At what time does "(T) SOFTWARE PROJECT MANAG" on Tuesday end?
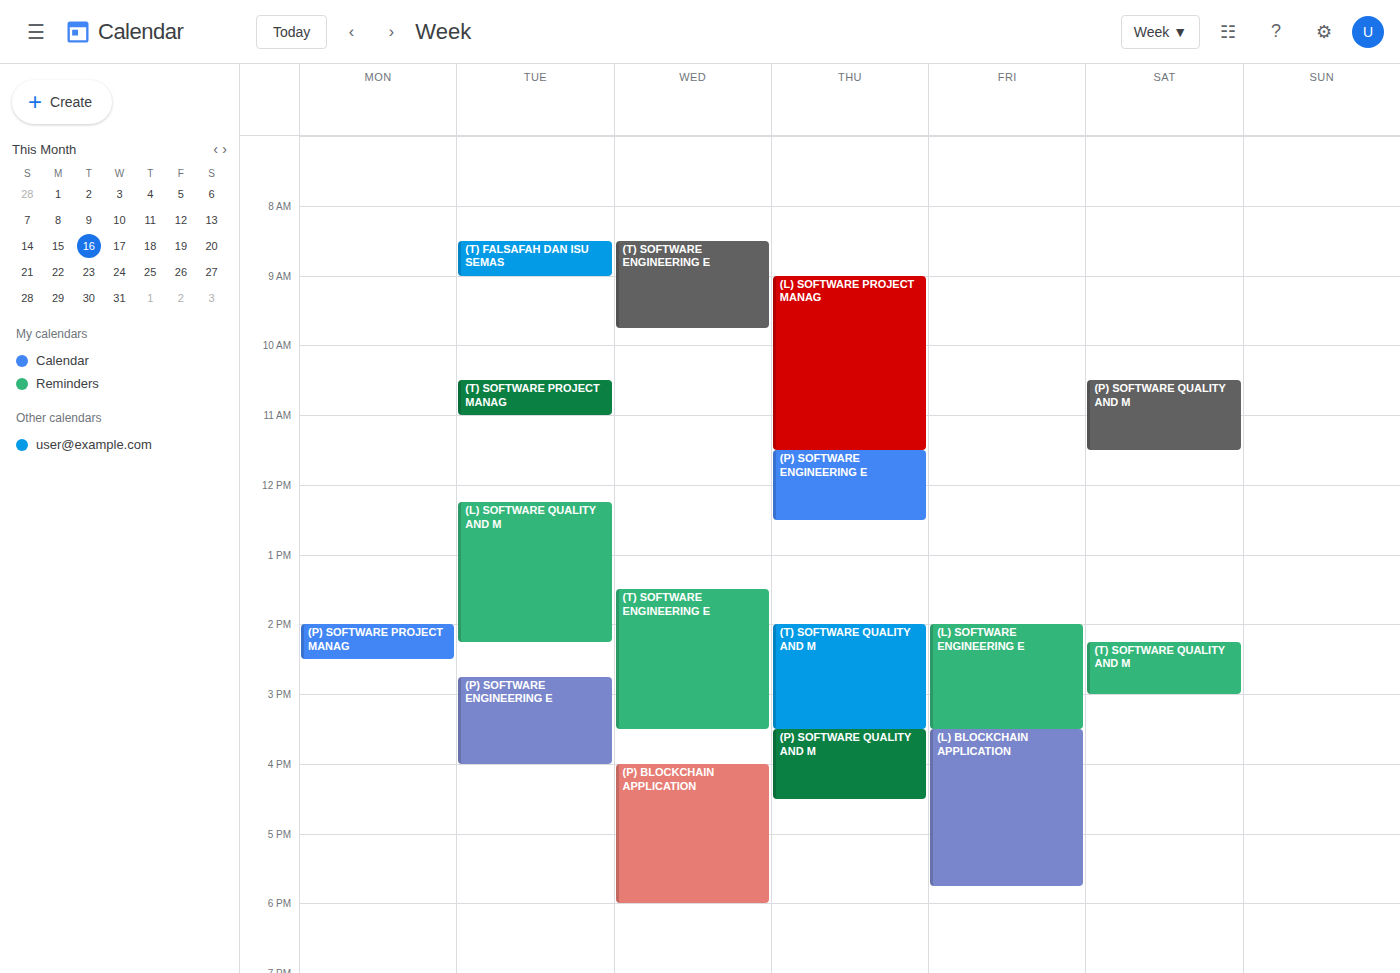
11:00 AM